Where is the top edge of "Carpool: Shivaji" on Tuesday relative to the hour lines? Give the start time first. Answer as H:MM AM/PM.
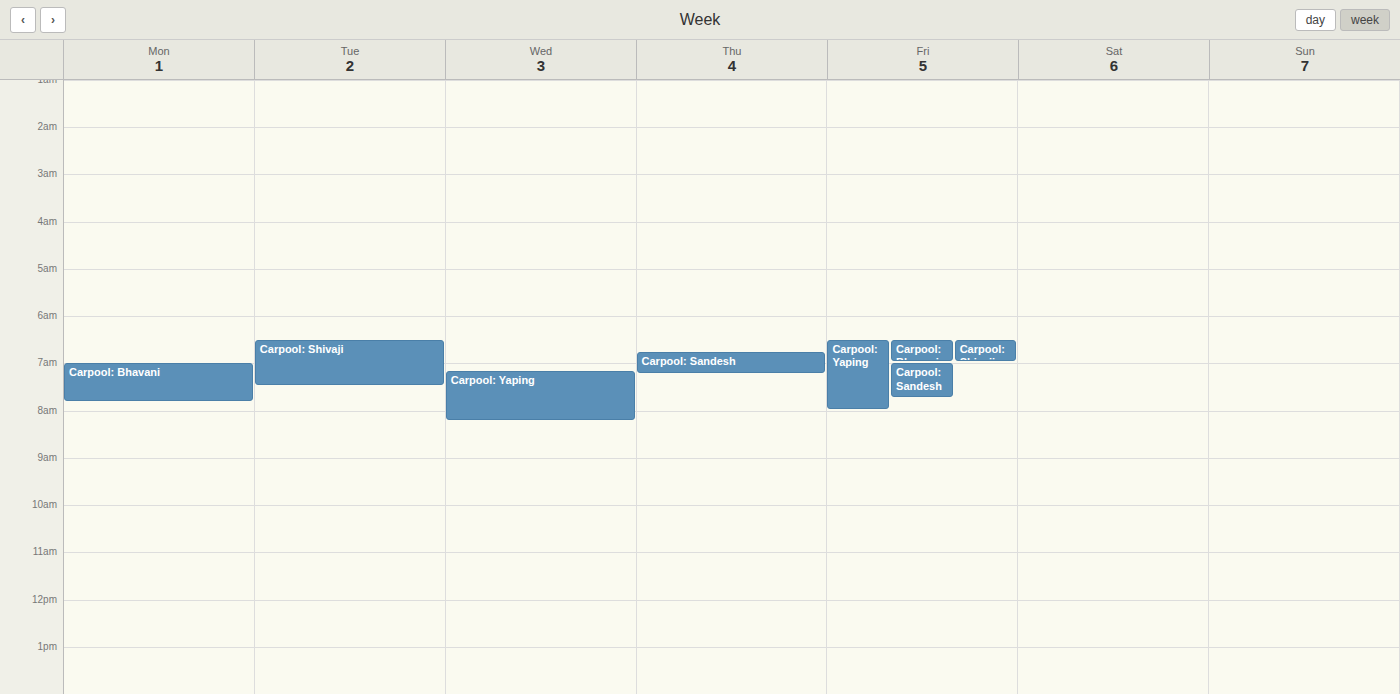
6:30 AM -- halfway between the 6 AM and 7 AM lines.